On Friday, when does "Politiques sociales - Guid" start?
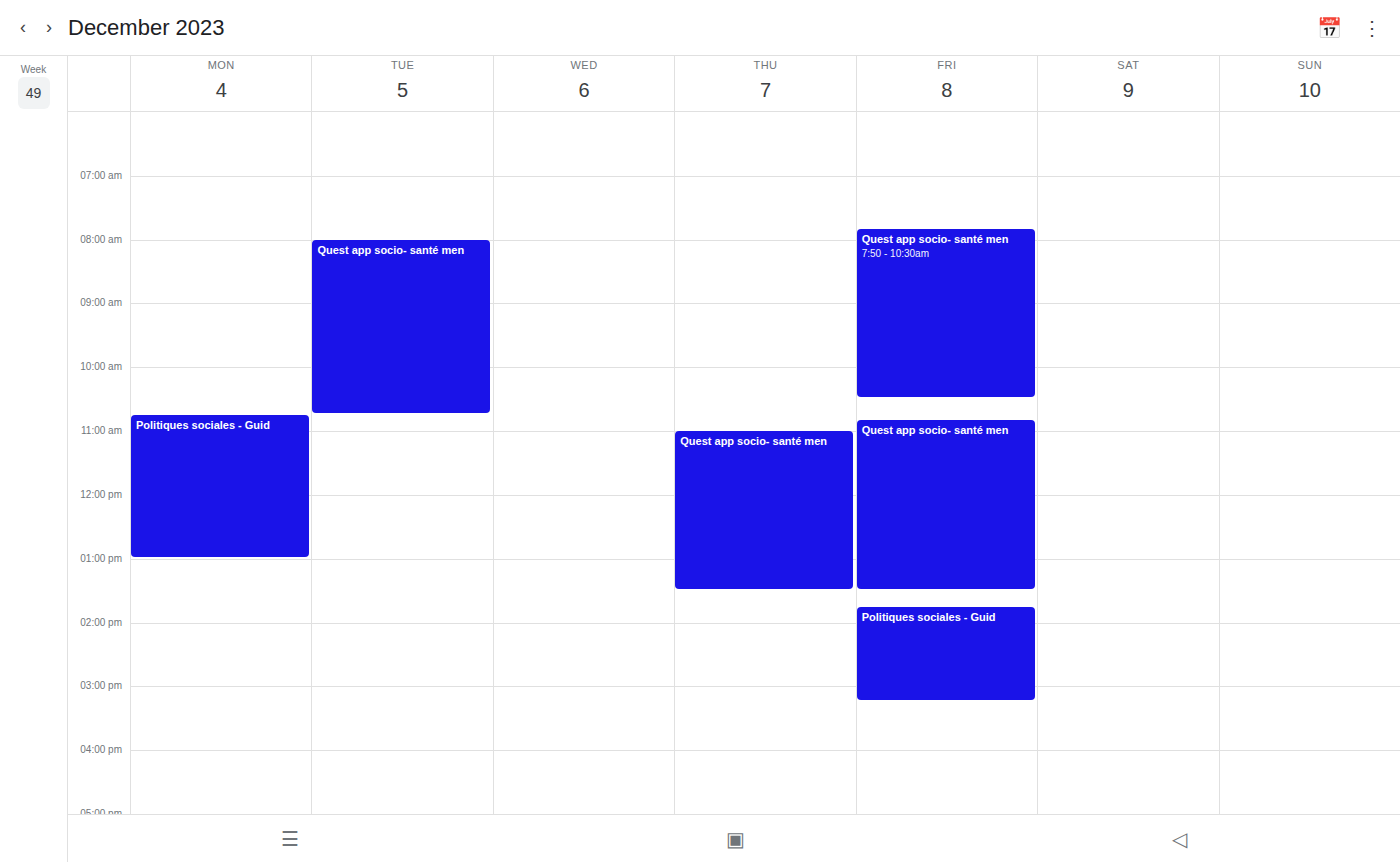
1:45 PM